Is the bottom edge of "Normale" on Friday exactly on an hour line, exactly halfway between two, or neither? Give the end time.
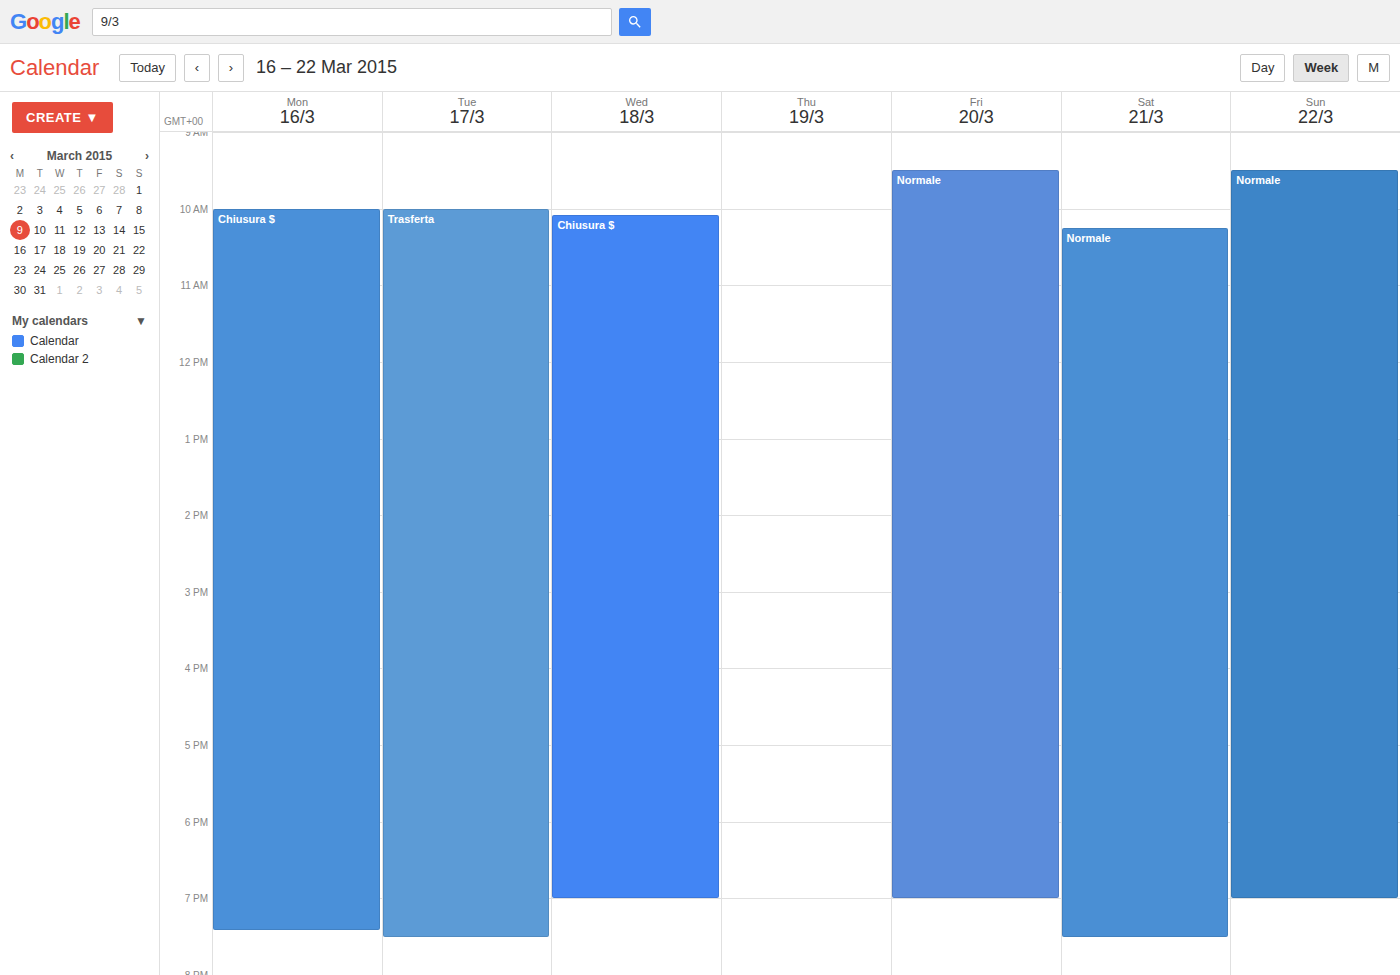
7:00 PM -- exactly on the 7 PM line.